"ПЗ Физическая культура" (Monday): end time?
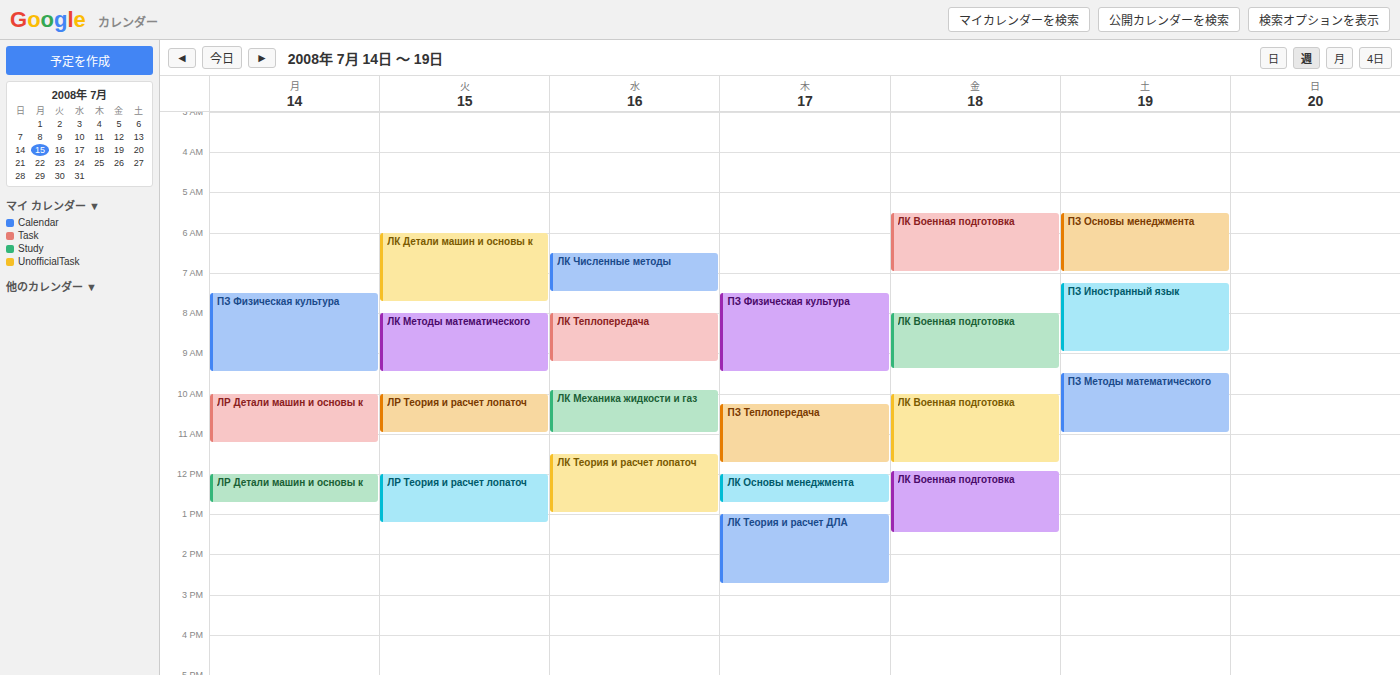
9:30 AM